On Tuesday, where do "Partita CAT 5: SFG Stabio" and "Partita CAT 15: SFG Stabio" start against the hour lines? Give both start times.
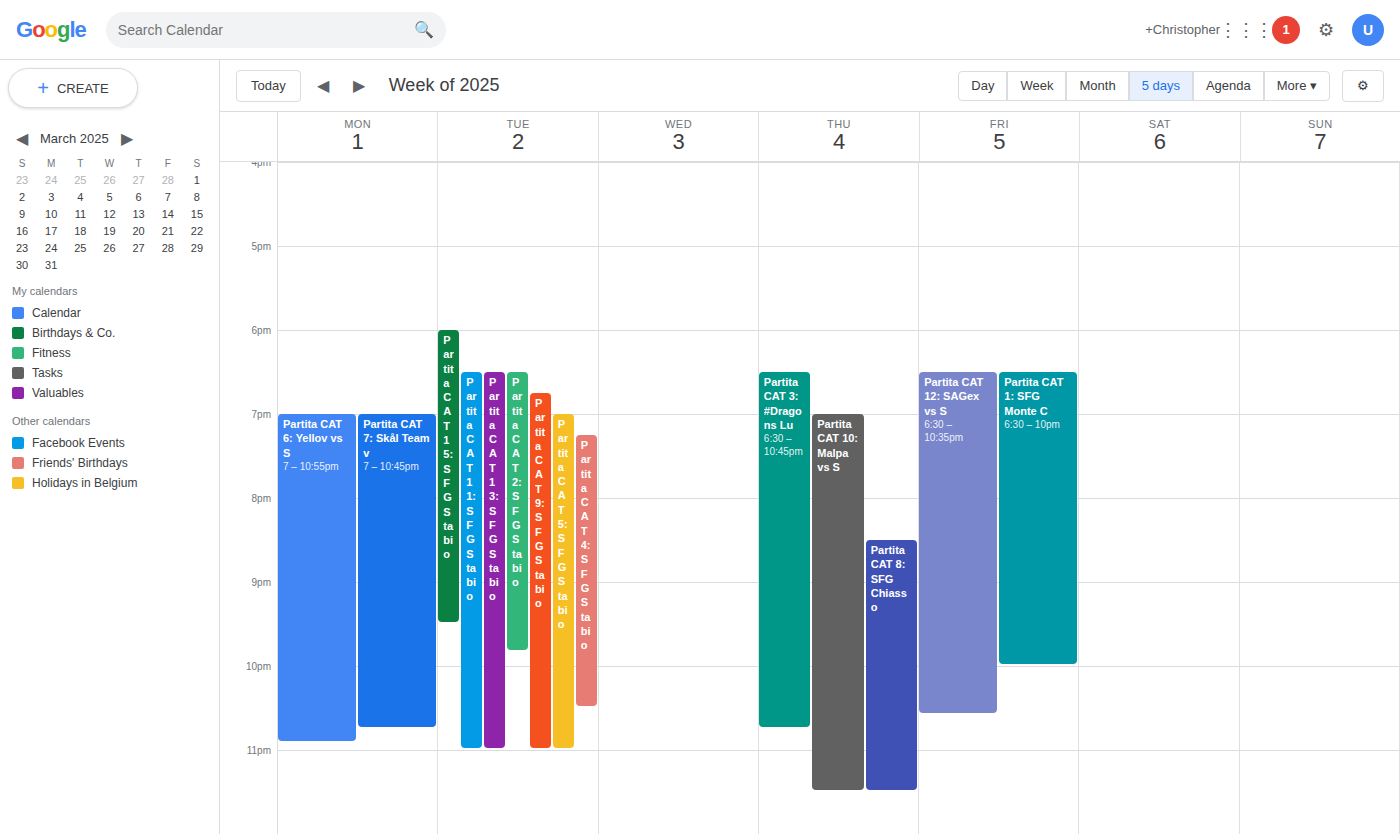
"Partita CAT 5: SFG Stabio": 7:00 PM, exactly on the 7 PM line. "Partita CAT 15: SFG Stabio": 6:00 PM, exactly on the 6 PM line.